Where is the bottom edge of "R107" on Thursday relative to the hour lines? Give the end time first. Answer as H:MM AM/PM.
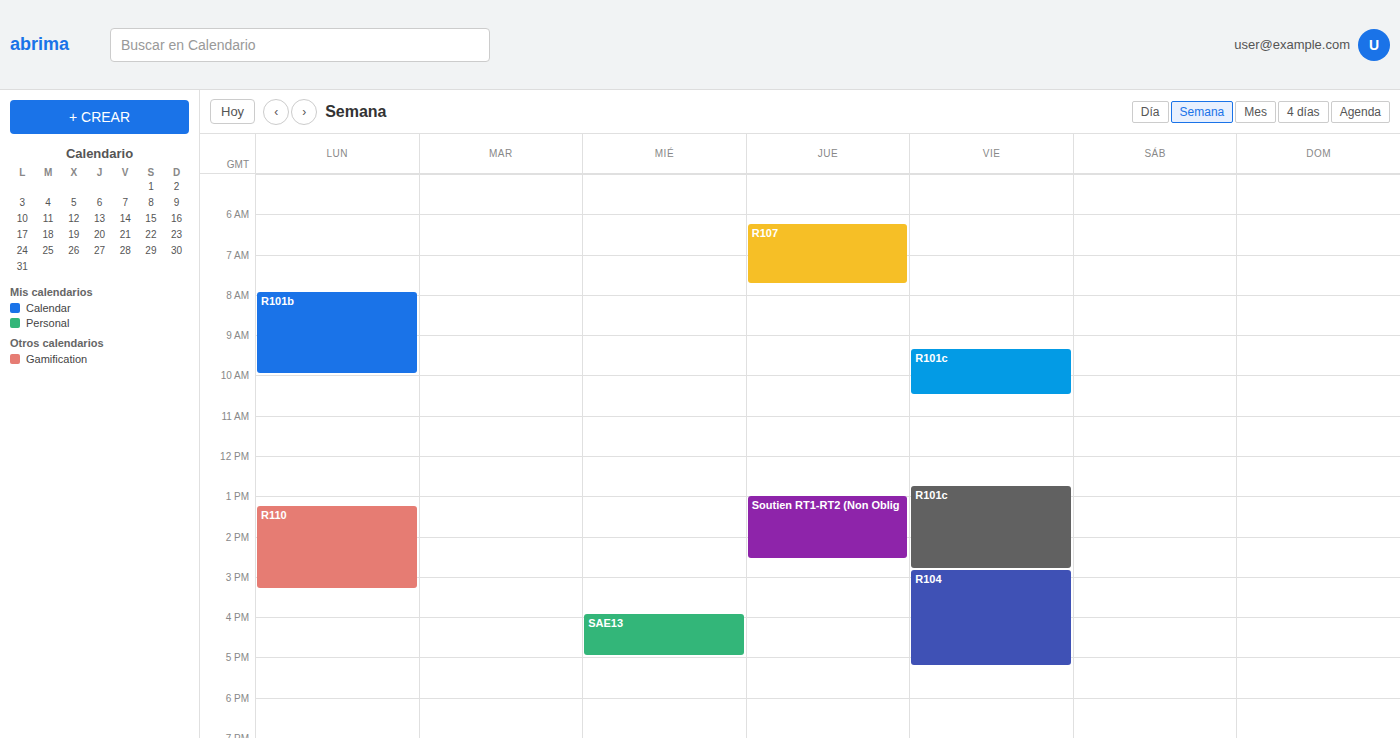
7:45 AM -- neither: three quarters of the way from the 7 AM line to the 8 AM line.